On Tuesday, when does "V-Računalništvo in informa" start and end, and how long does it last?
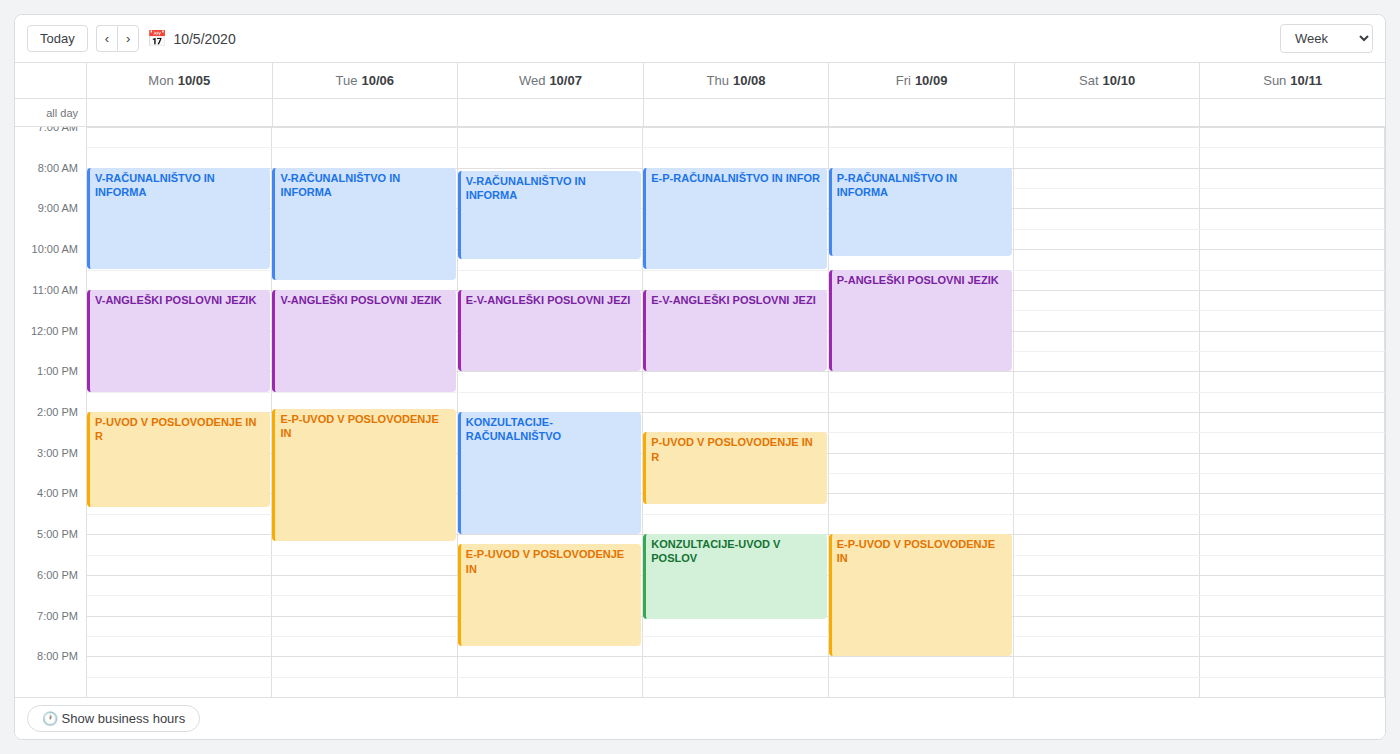
8:00 AM to 10:45 AM, 2 hours 45 minutes